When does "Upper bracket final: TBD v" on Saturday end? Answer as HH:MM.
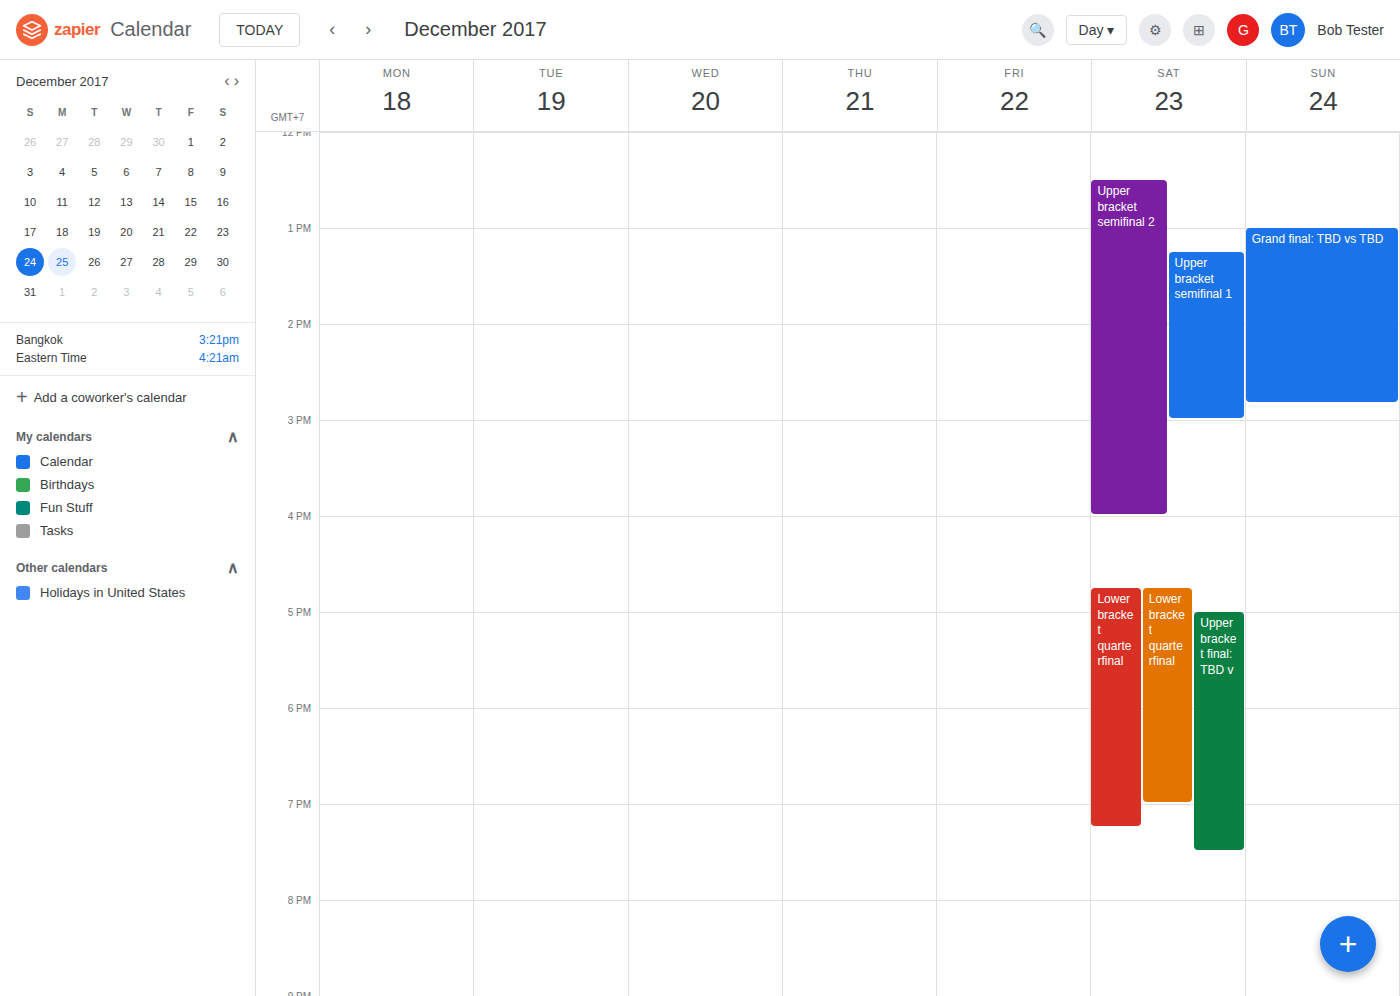
19:30